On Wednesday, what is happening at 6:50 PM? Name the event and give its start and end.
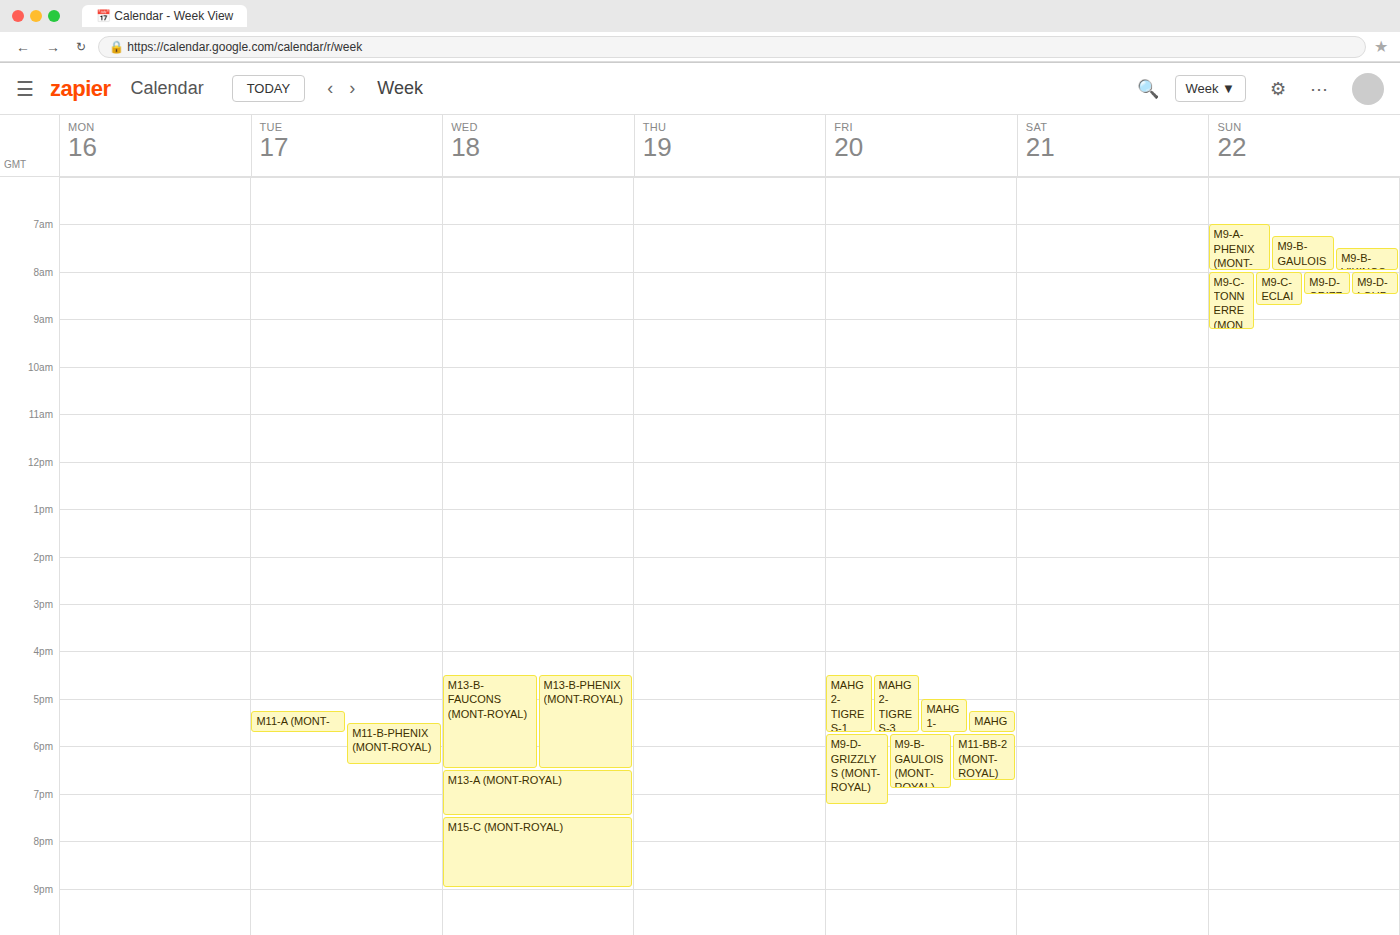
"M13-A (MONT-ROYAL)", 6:30 PM to 7:30 PM